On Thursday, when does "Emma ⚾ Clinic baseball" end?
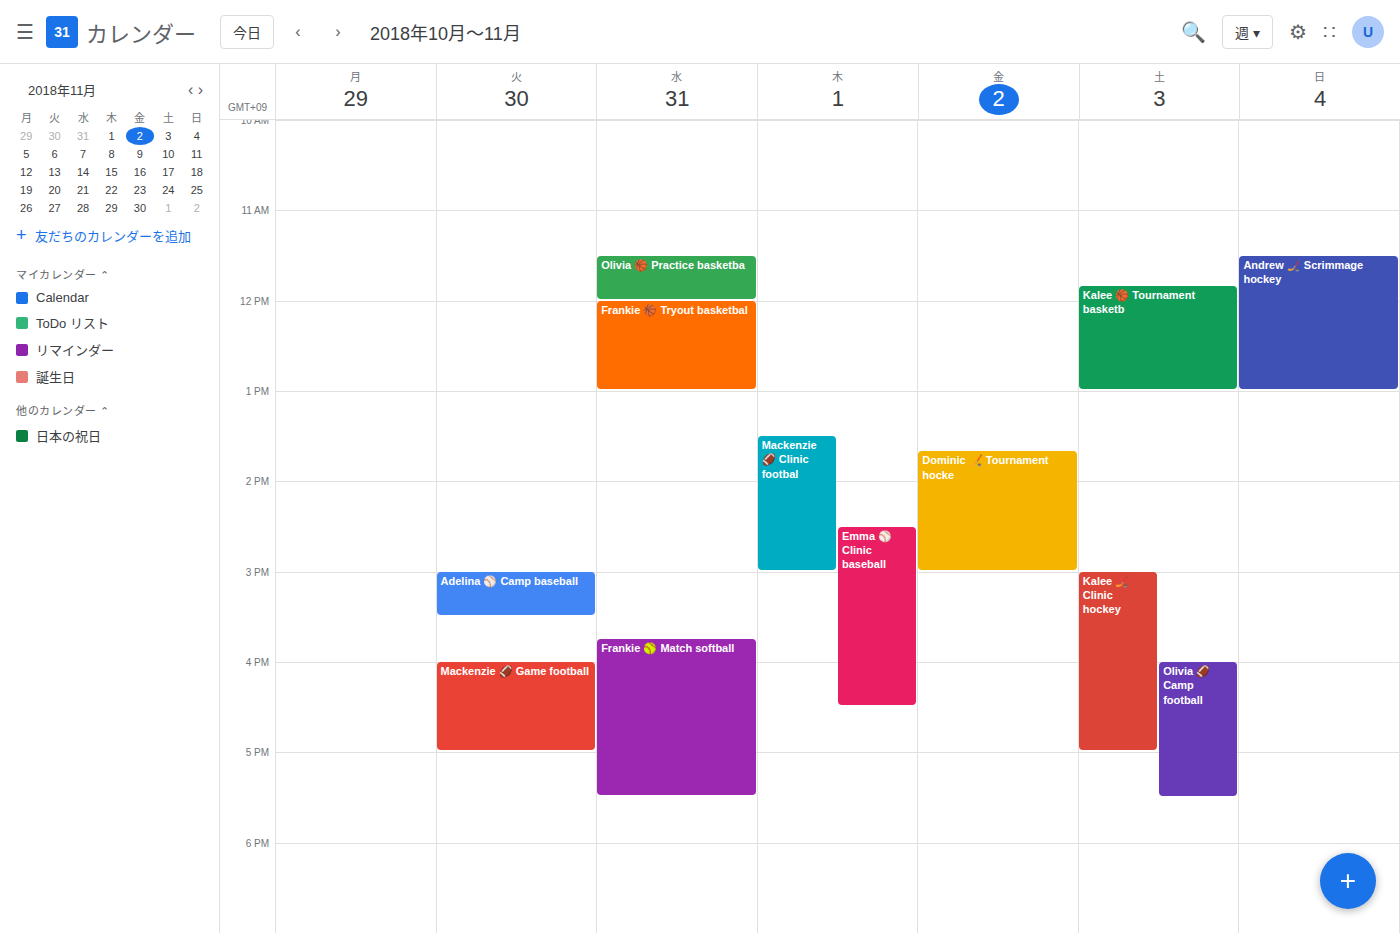
4:30 PM